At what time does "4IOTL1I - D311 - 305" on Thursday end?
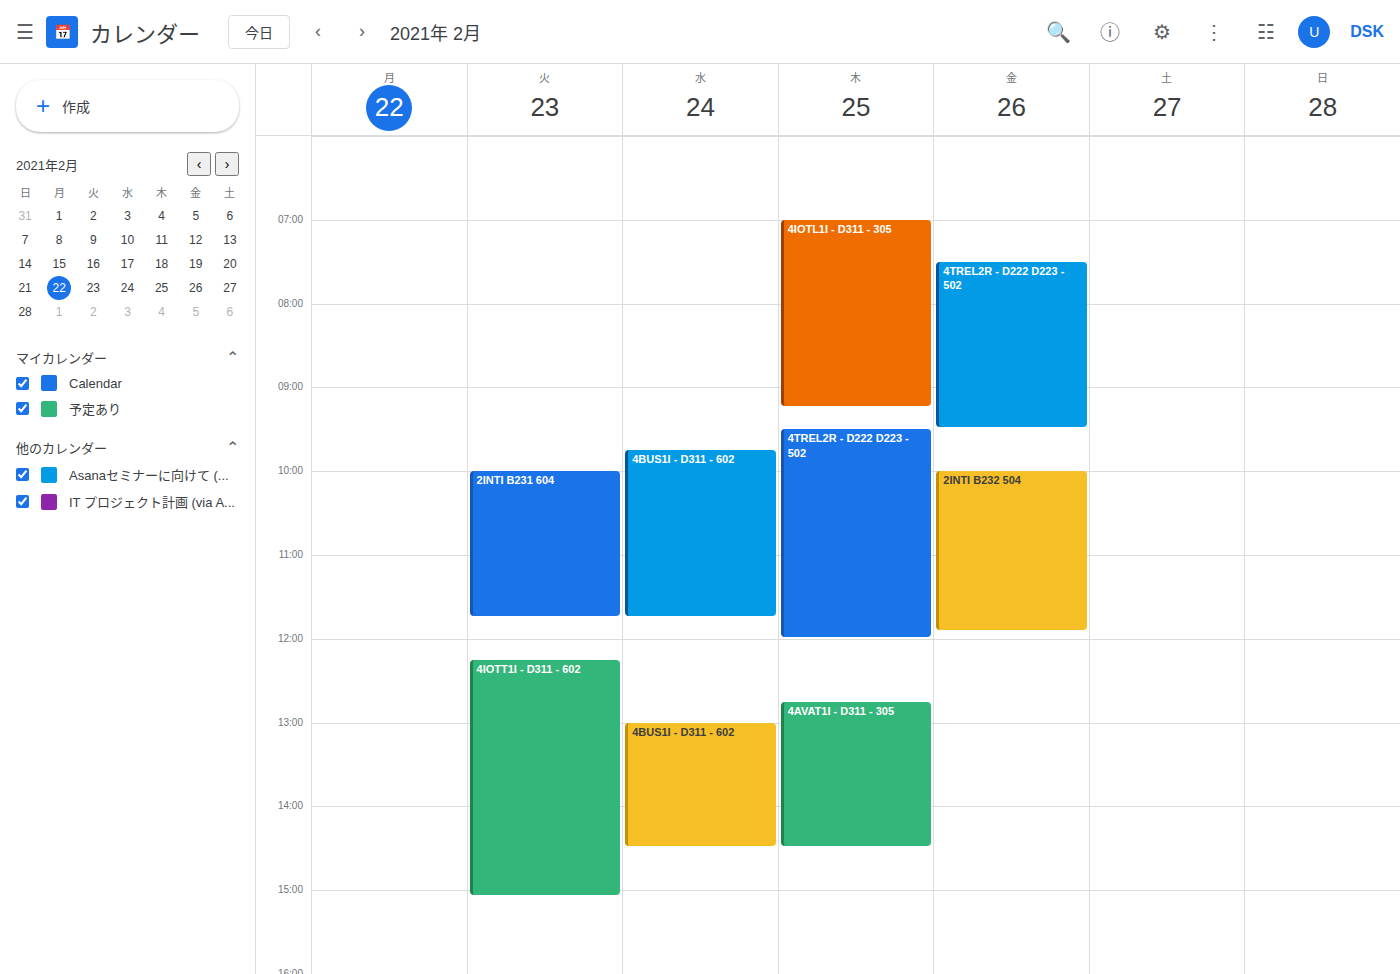
9:15 AM